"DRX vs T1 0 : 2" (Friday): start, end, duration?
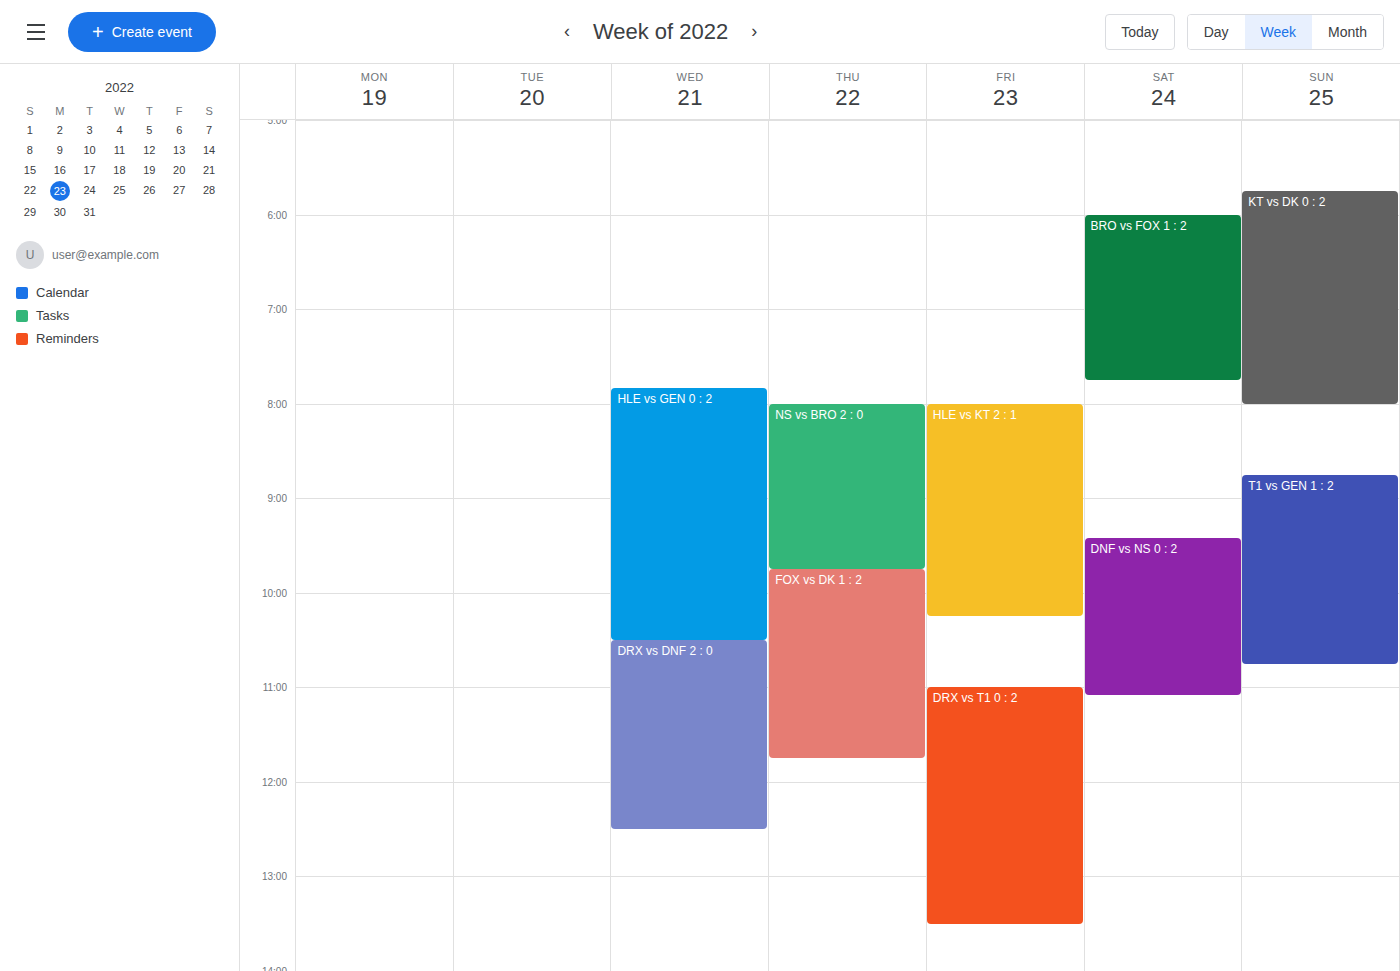
11:00 AM to 1:30 PM, 2 hours 30 minutes